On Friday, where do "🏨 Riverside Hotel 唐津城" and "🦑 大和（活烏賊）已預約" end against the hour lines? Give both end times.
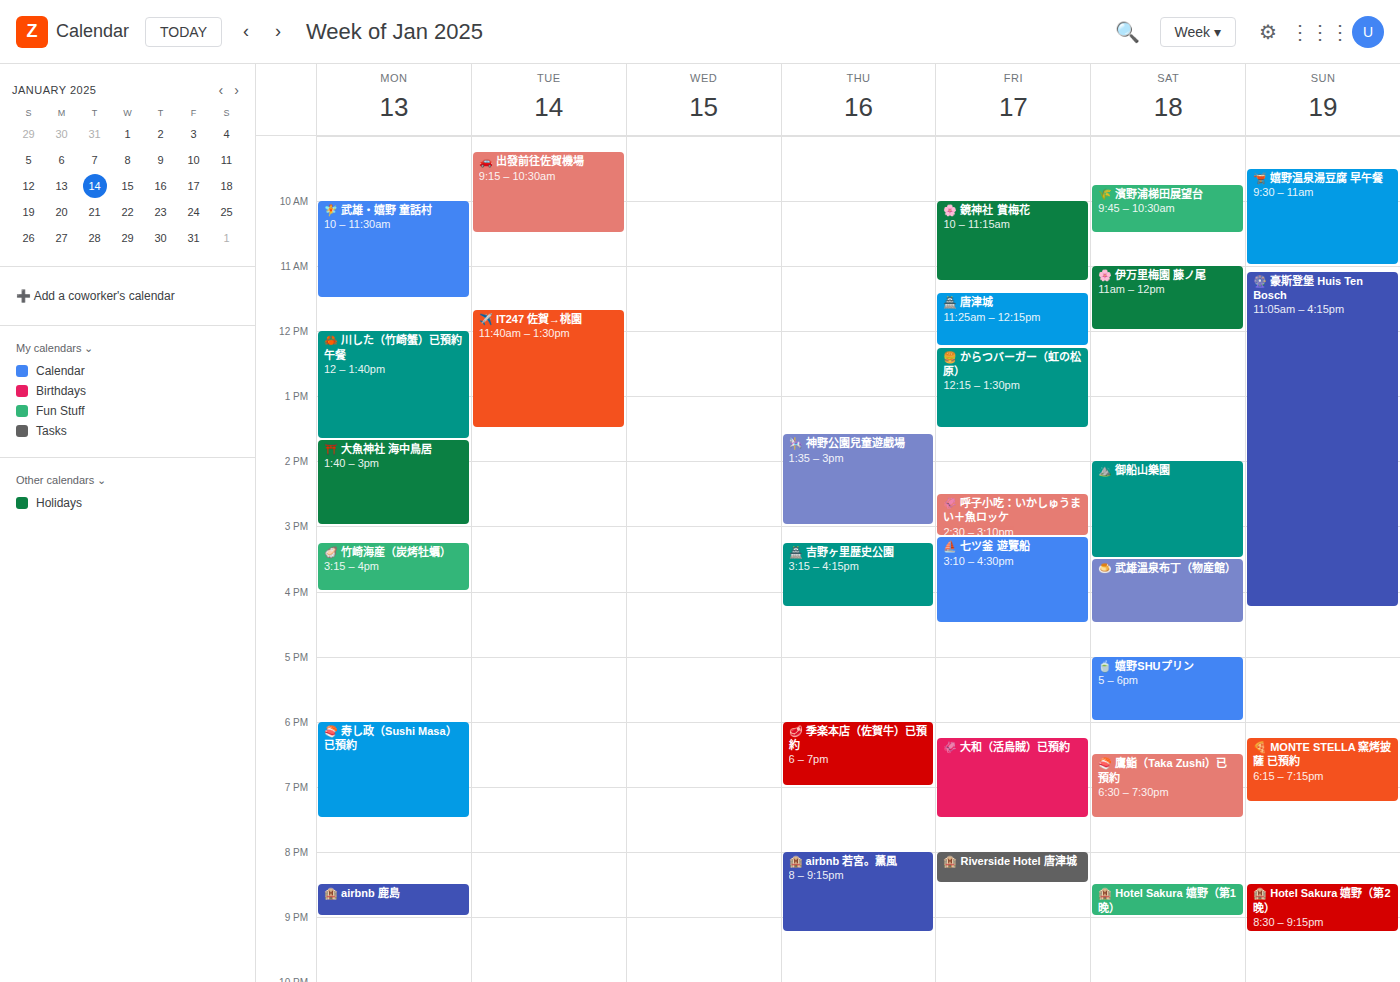
"🏨 Riverside Hotel 唐津城": 8:30 PM, halfway between the 8 PM and 9 PM lines. "🦑 大和（活烏賊）已預約": 7:30 PM, halfway between the 7 PM and 8 PM lines.